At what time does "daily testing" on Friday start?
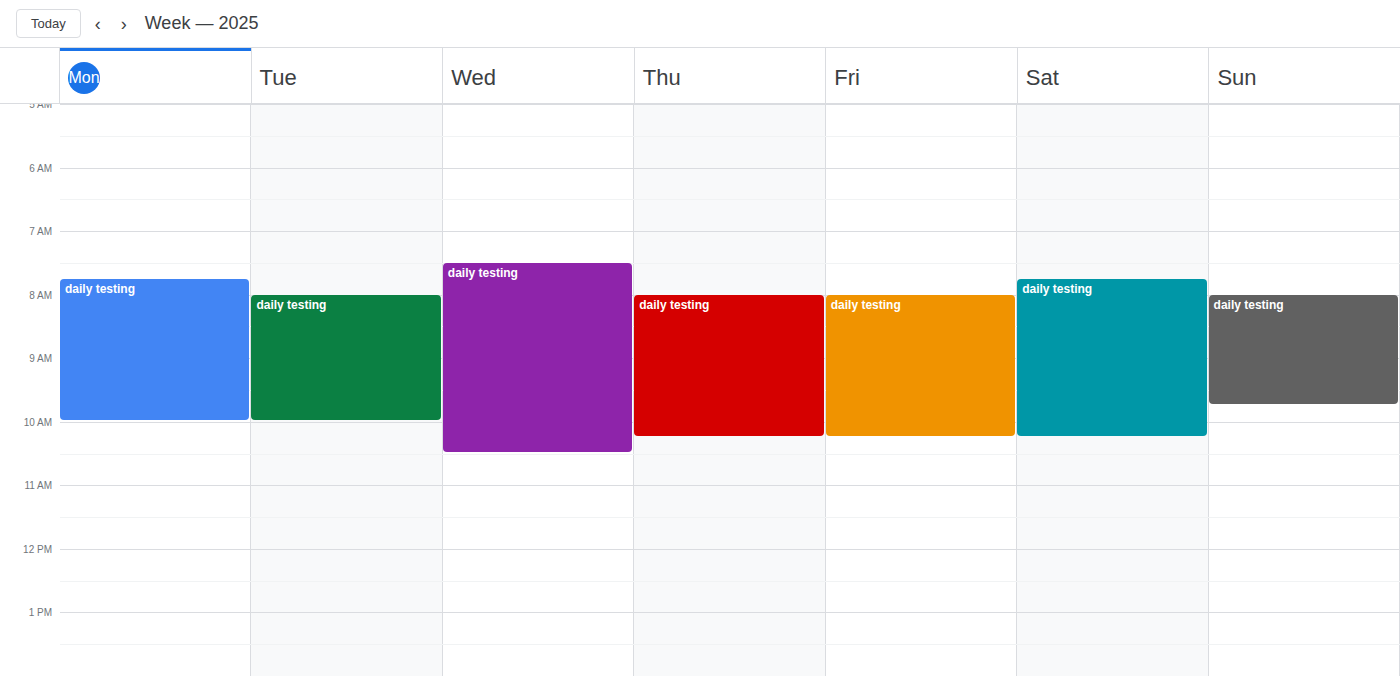
8:00 AM